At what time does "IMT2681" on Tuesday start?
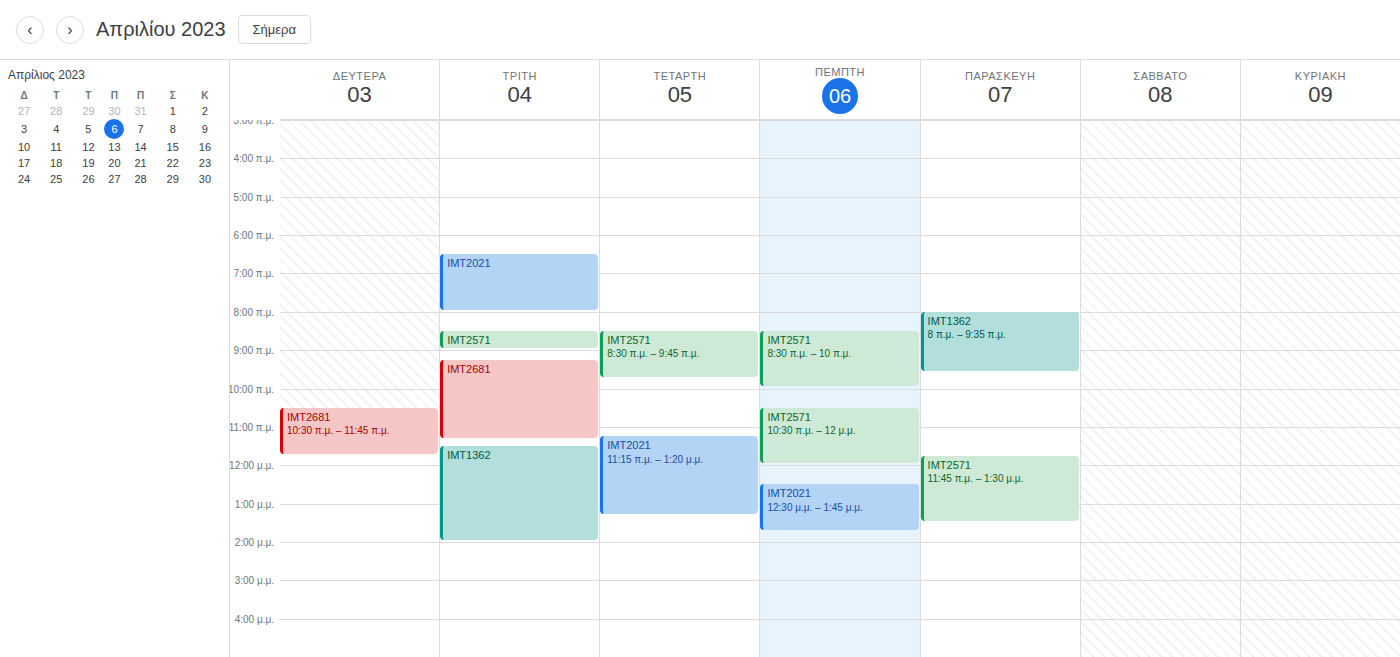
9:15 AM